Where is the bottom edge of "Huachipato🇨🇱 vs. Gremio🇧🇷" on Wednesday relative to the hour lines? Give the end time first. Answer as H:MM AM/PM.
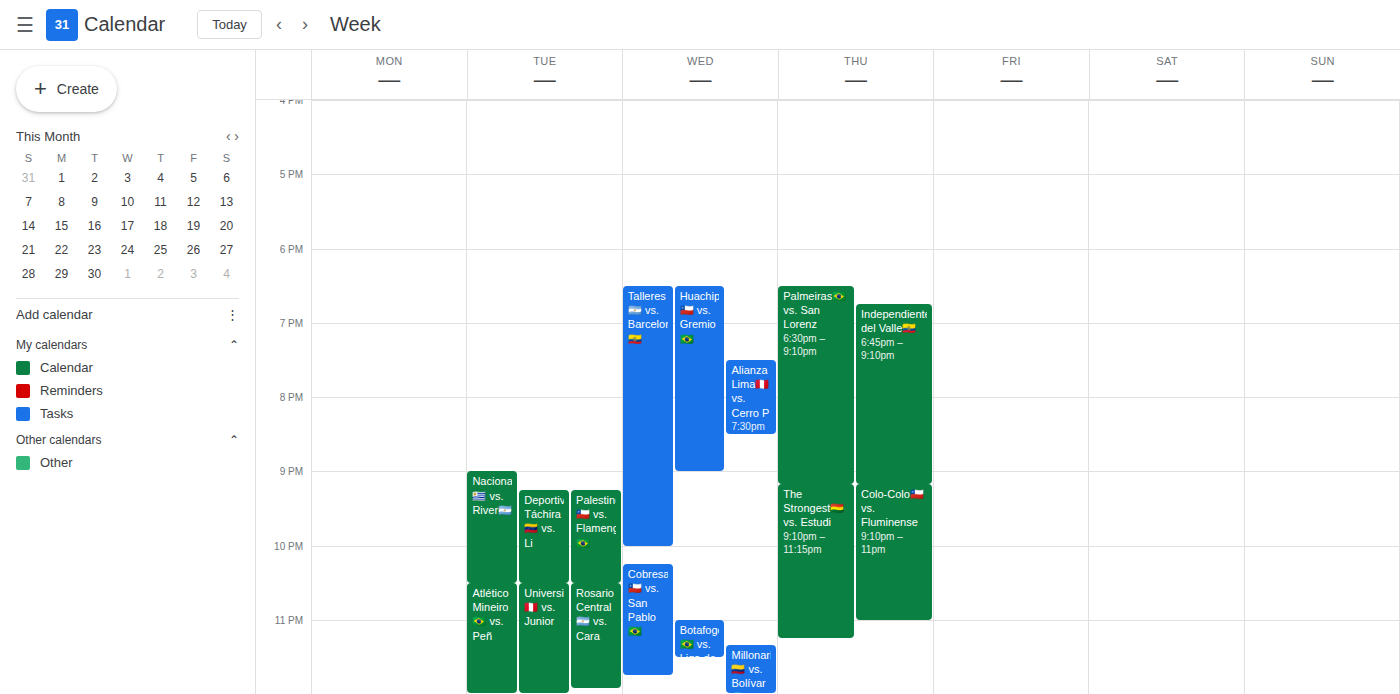
9:00 PM -- exactly on the 9 PM line.